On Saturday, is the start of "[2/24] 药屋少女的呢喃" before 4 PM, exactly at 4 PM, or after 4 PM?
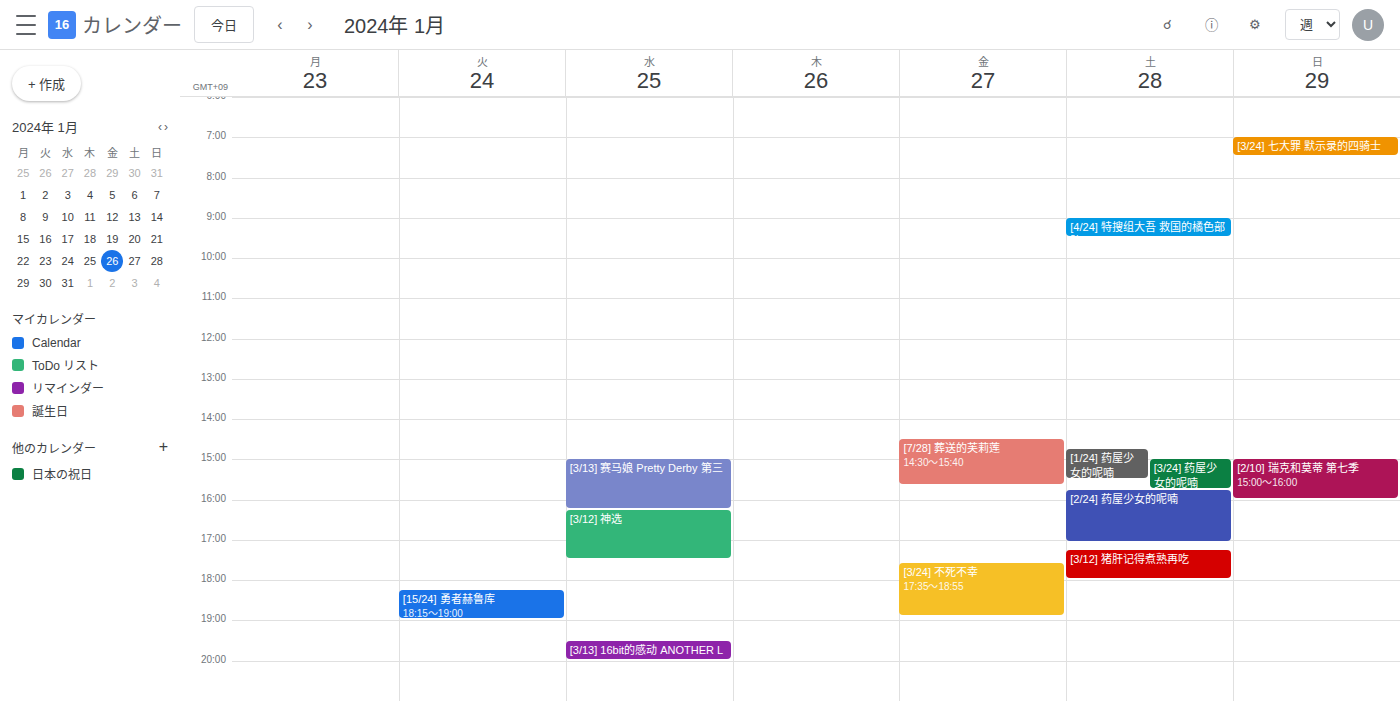
3:45 PM -- before 4 PM, 15 minutes above the 4 PM line.